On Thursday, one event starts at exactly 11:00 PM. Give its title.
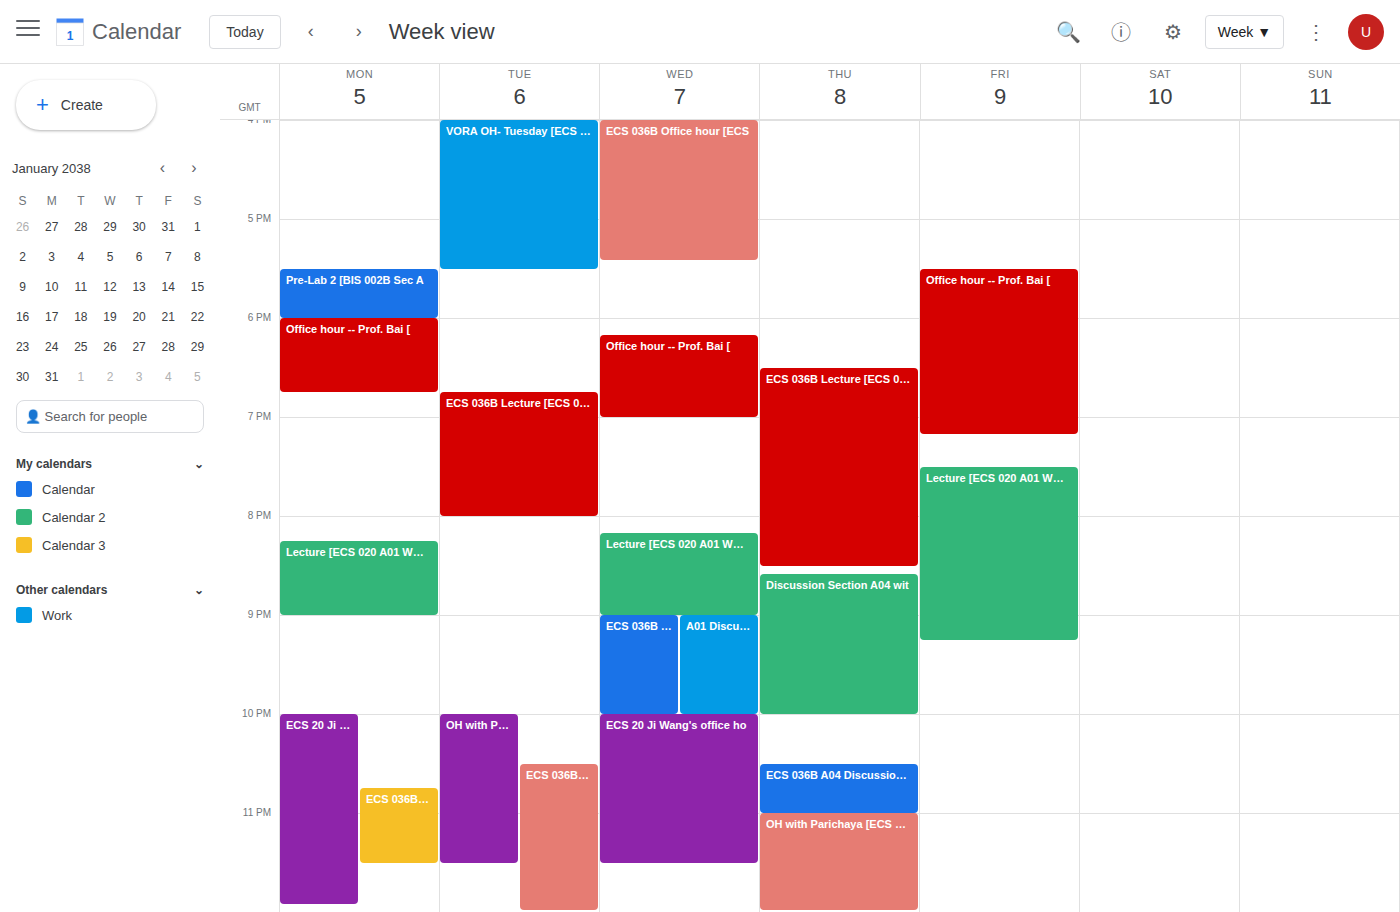
"OH with Parichaya [ECS 020"